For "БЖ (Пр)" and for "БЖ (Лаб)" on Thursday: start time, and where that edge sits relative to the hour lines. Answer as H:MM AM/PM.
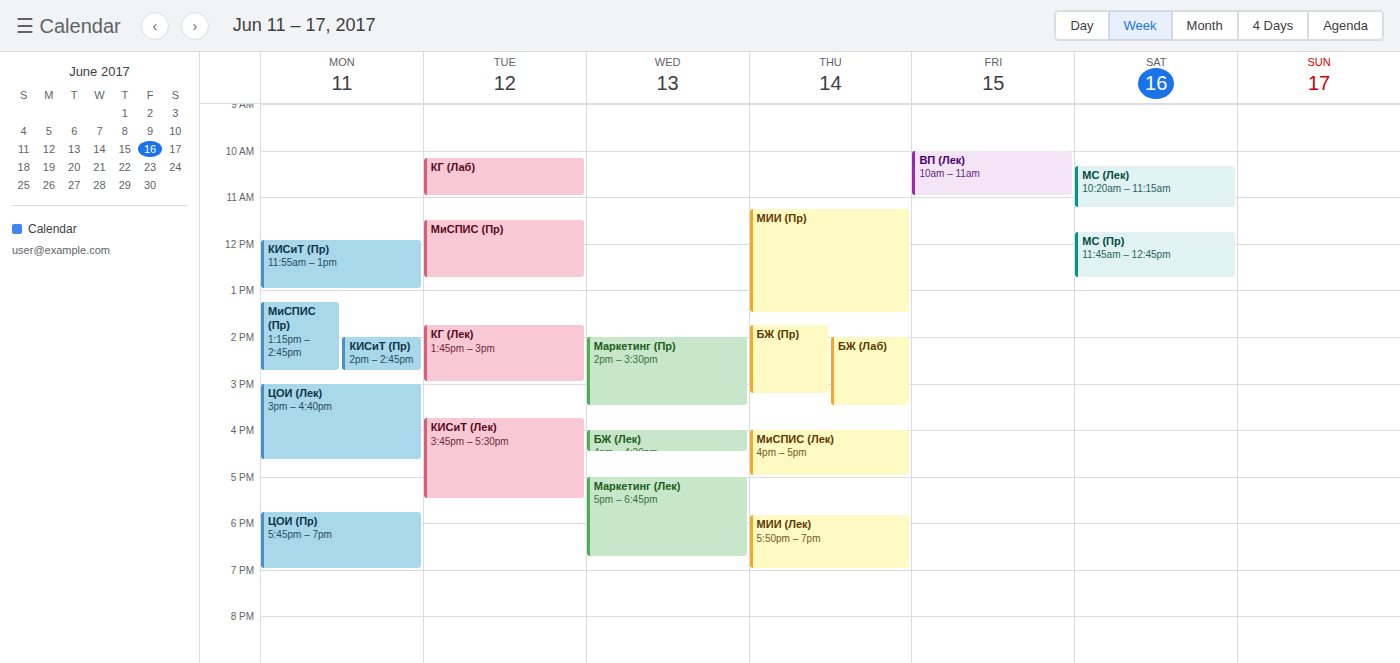
"БЖ (Пр)": 1:45 PM, neither: three quarters of the way from the 1 PM line to the 2 PM line. "БЖ (Лаб)": 2:00 PM, exactly on the 2 PM line.